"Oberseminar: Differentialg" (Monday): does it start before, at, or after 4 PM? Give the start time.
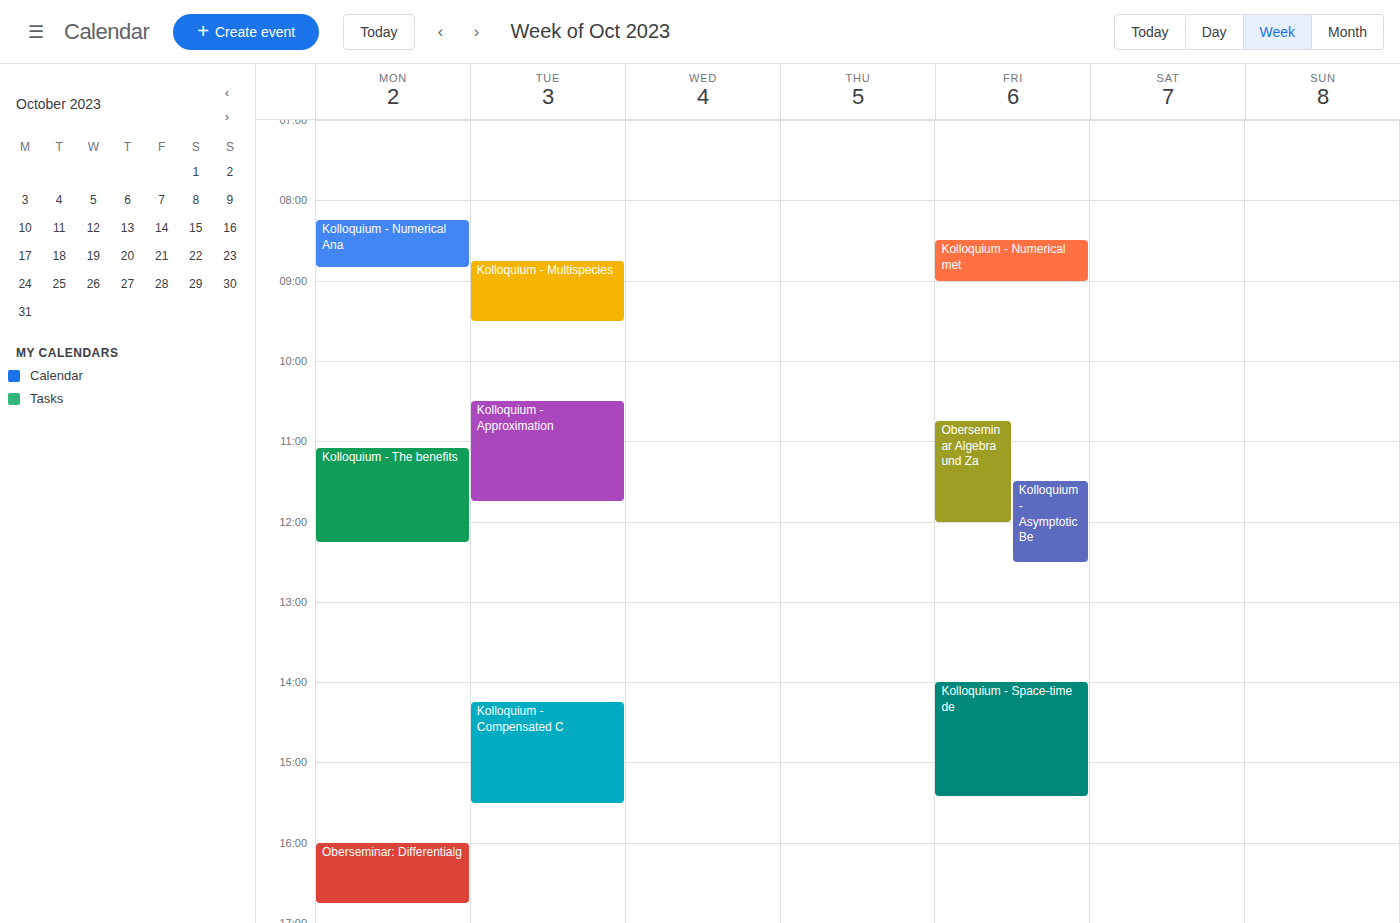
4:00 PM -- exactly at 4 PM, on the 4 PM line.